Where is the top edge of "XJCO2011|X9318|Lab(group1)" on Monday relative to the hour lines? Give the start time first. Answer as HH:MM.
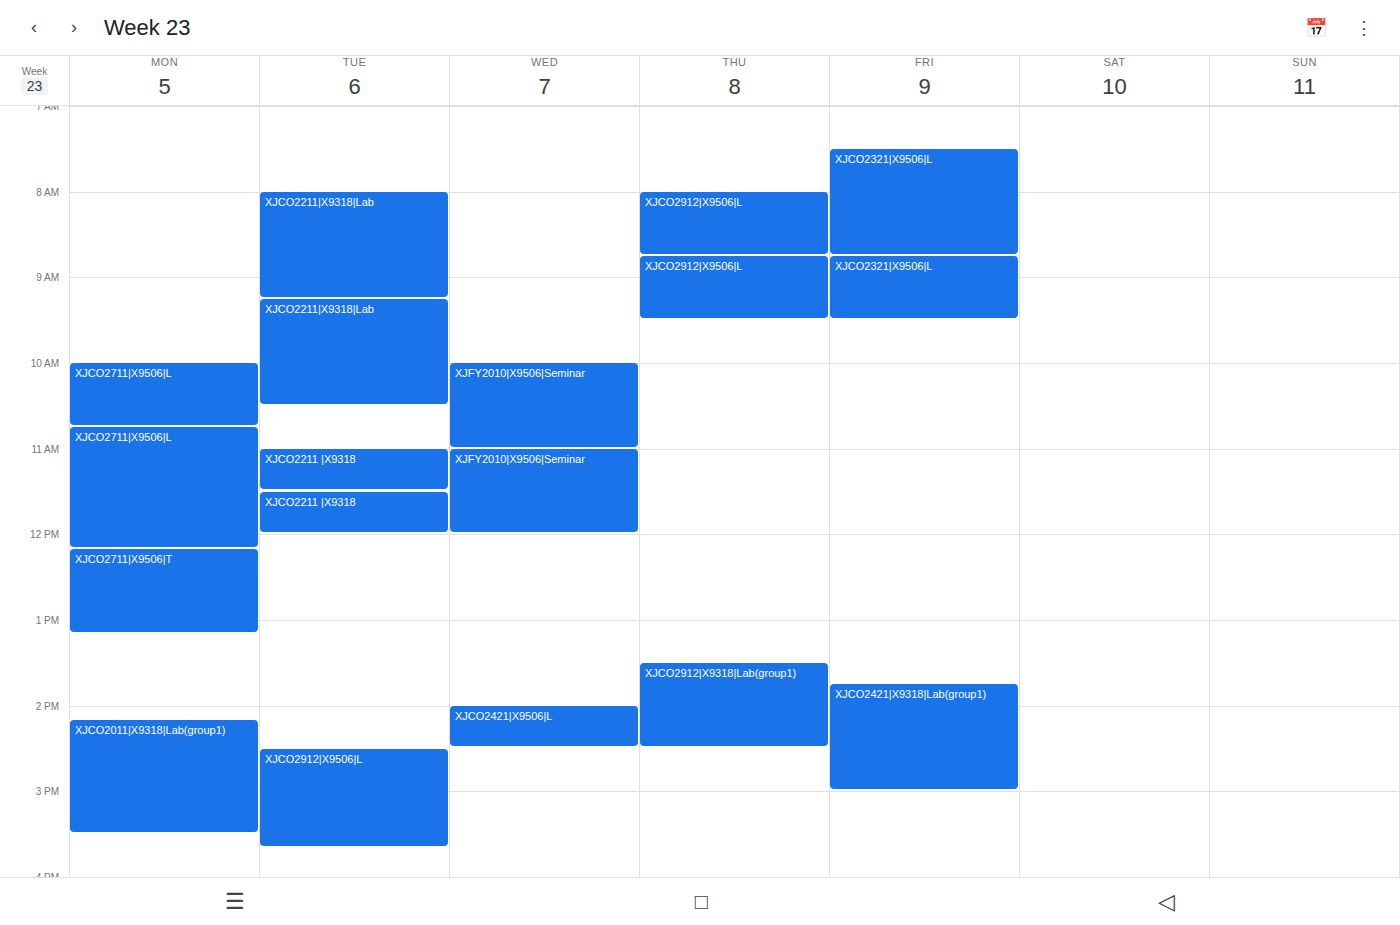
14:10 -- neither: 10 minutes below the 14:00 line and 50 minutes above the 15:00 line.